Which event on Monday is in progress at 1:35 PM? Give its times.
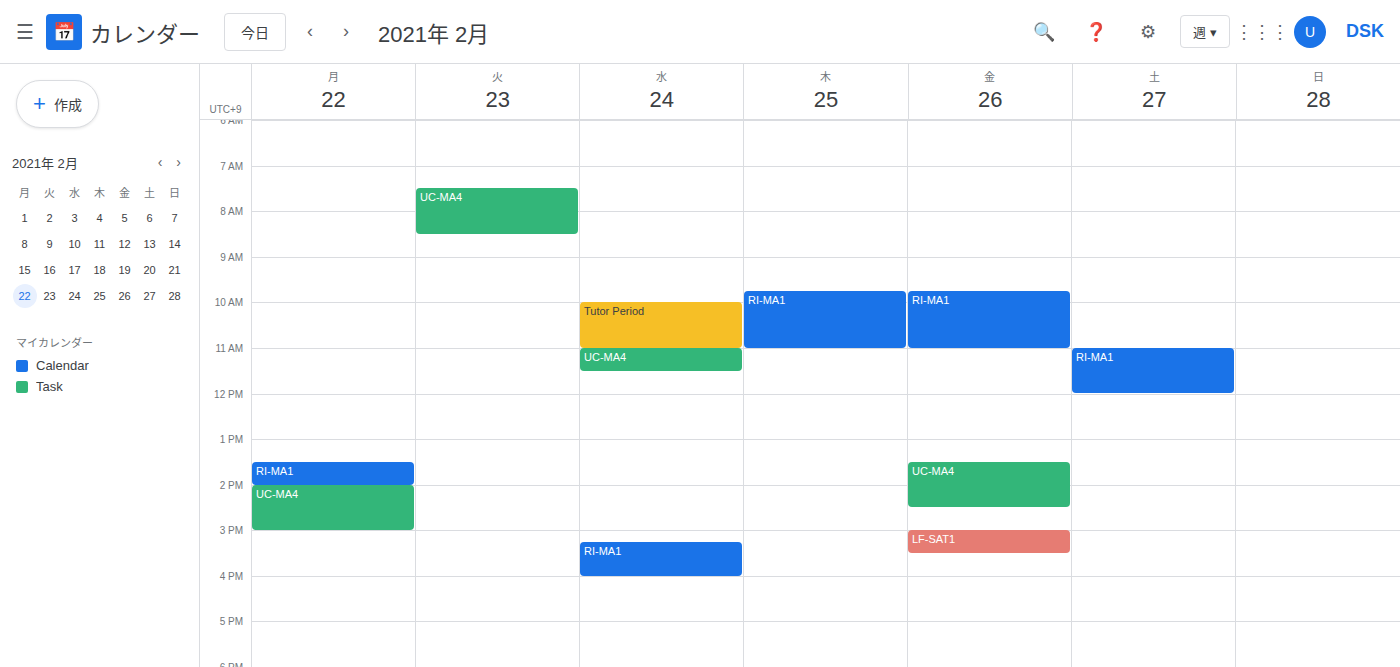
"RI-MA1", 1:30 PM to 2:00 PM